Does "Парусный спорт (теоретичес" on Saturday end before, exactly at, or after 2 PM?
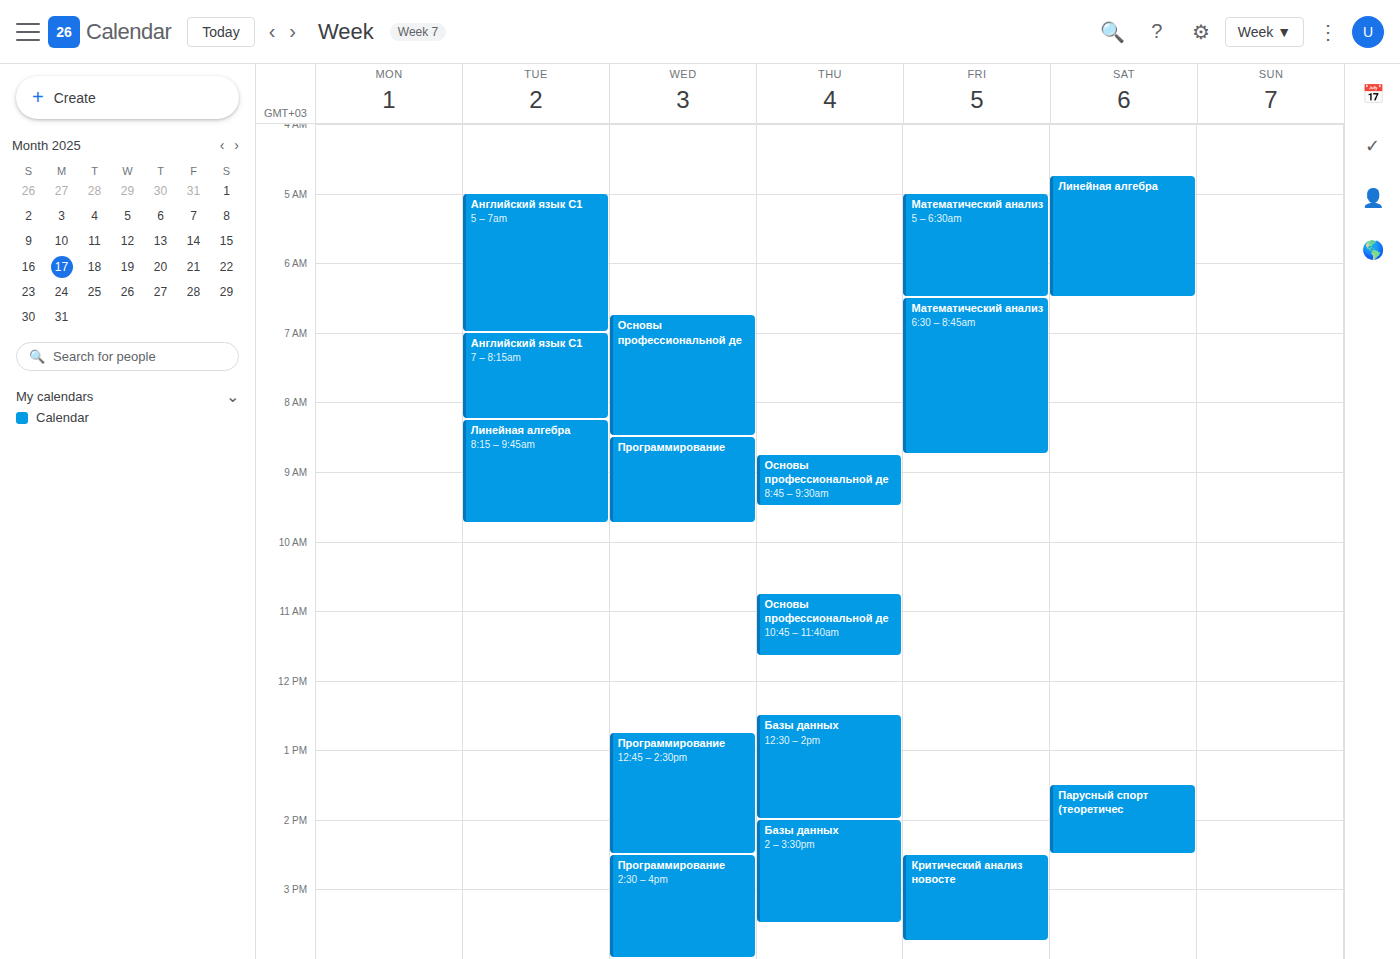
2:30 PM -- after 2 PM, 30 minutes below the 2 PM line.